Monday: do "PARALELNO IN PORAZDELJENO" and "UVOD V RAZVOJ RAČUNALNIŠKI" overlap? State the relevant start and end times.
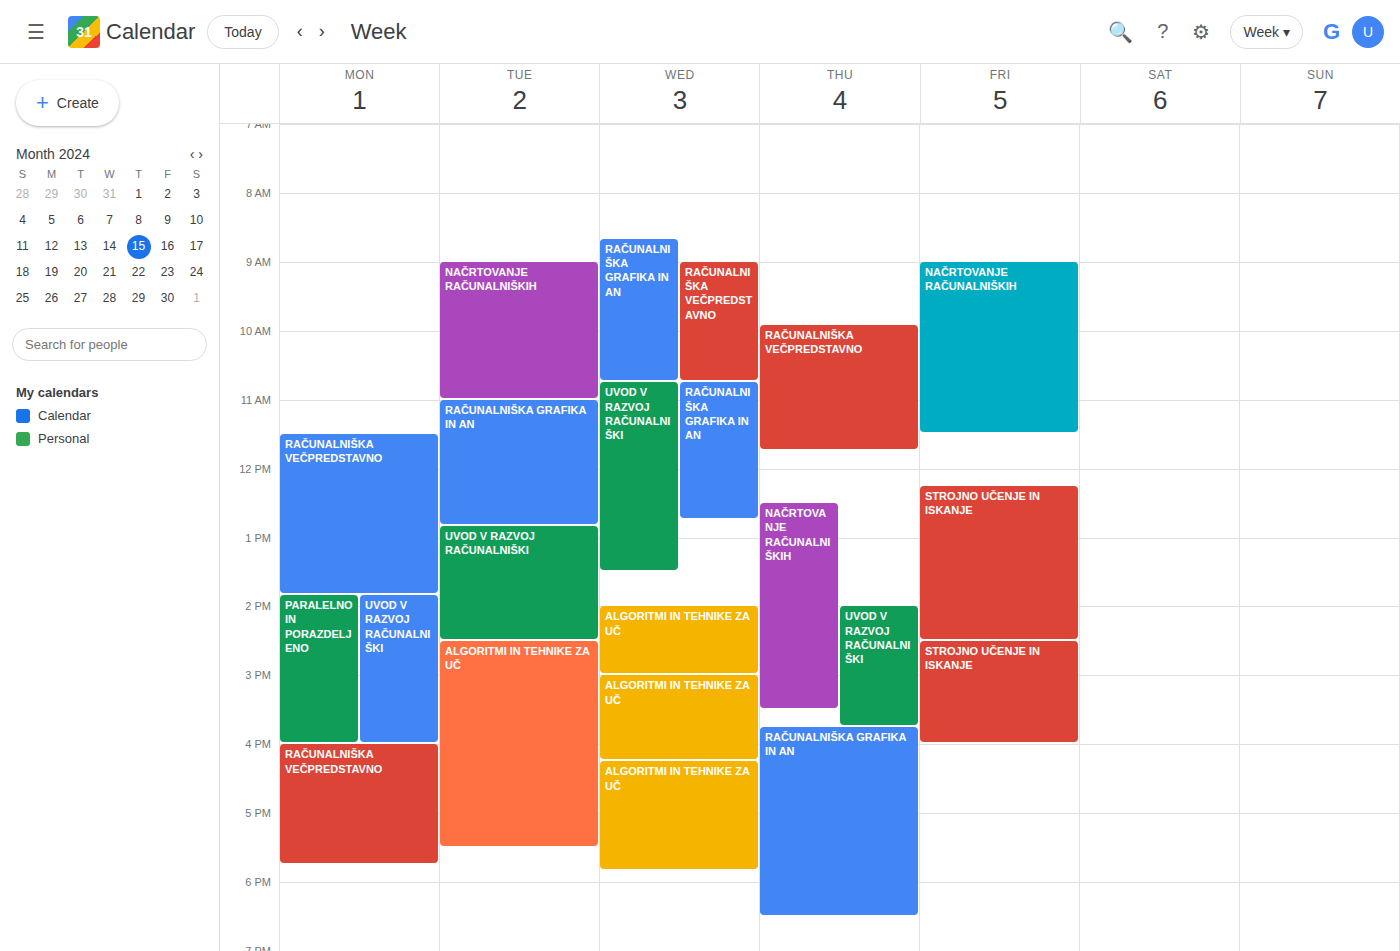
"PARALELNO IN PORAZDELJENO" runs 1:50 PM to 4:00 PM, inside "UVOD V RAZVOJ RAČUNALNIŠKI" -- they overlap.